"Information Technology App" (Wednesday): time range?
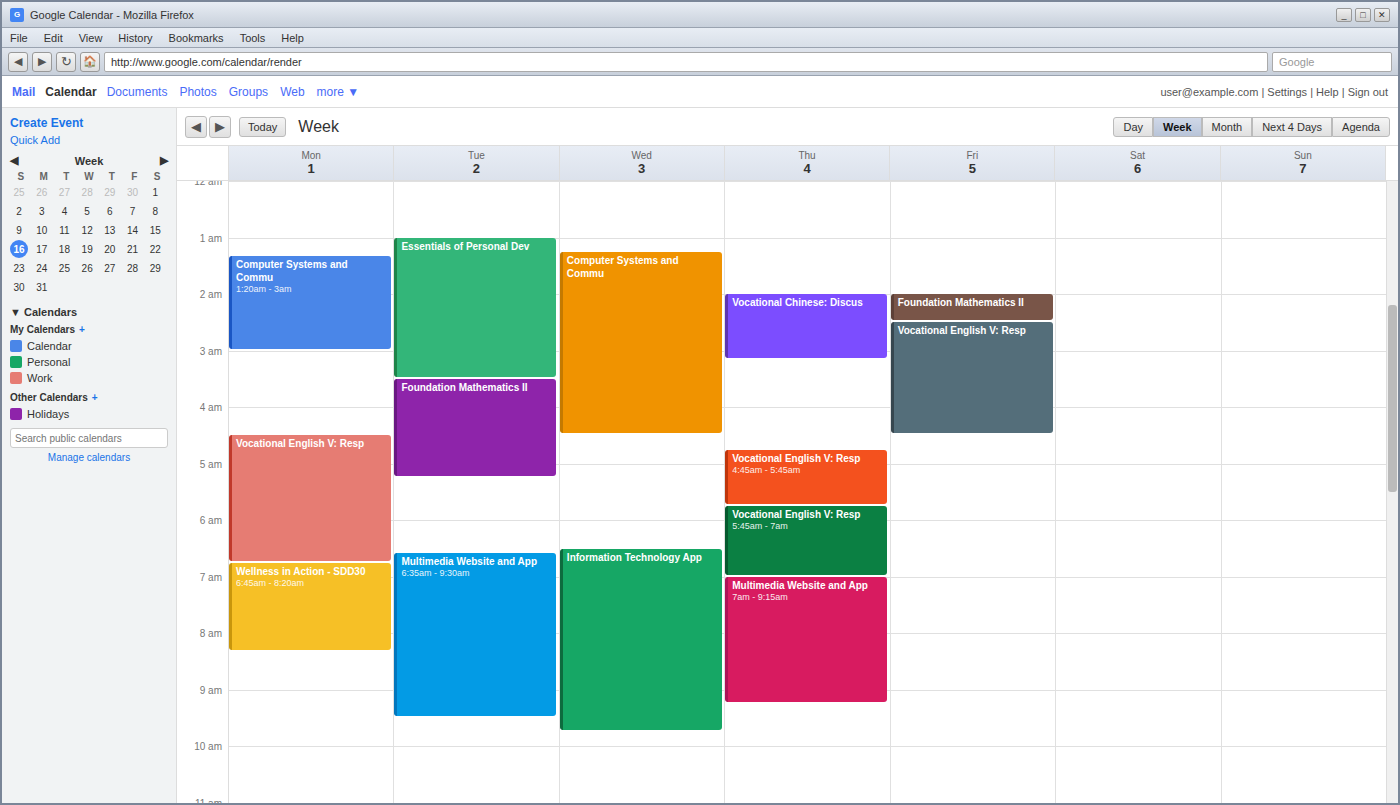
6:30 AM to 9:45 AM